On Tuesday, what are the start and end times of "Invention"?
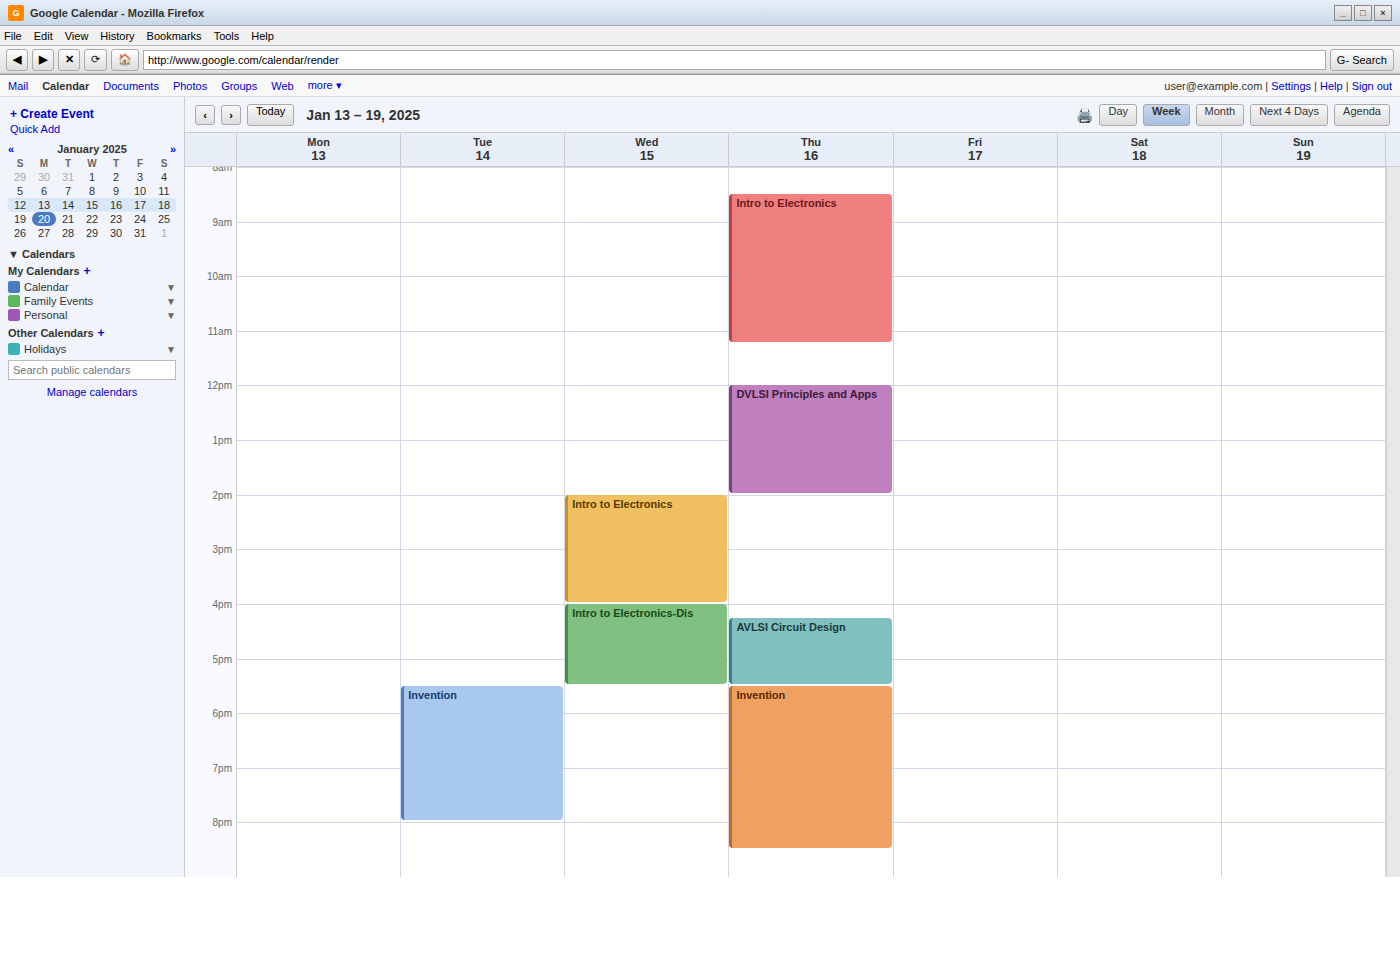
5:30 PM to 8:00 PM